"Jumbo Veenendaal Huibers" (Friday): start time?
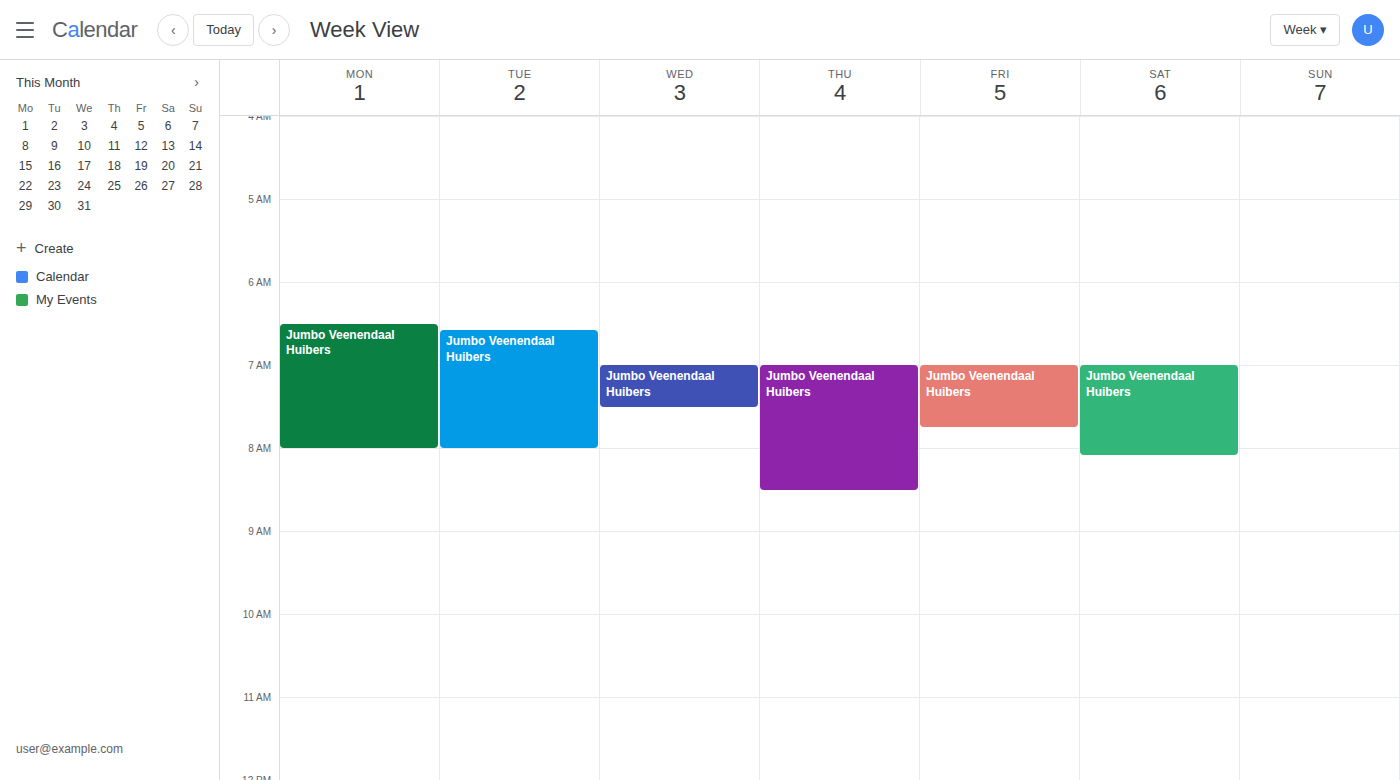
07:00